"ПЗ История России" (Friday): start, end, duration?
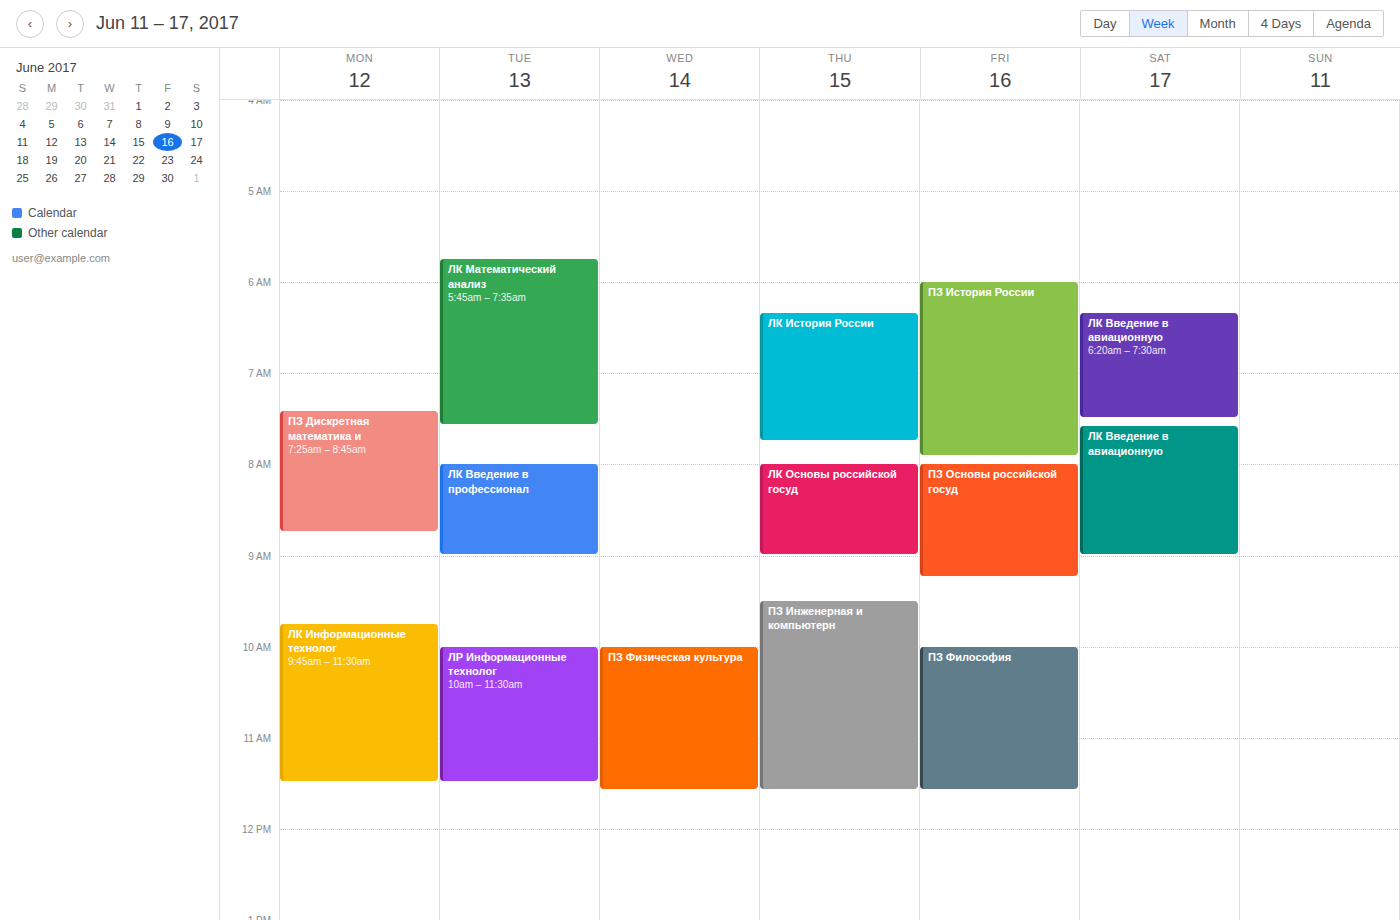
6:00 AM to 7:55 AM, 1 hour 55 minutes